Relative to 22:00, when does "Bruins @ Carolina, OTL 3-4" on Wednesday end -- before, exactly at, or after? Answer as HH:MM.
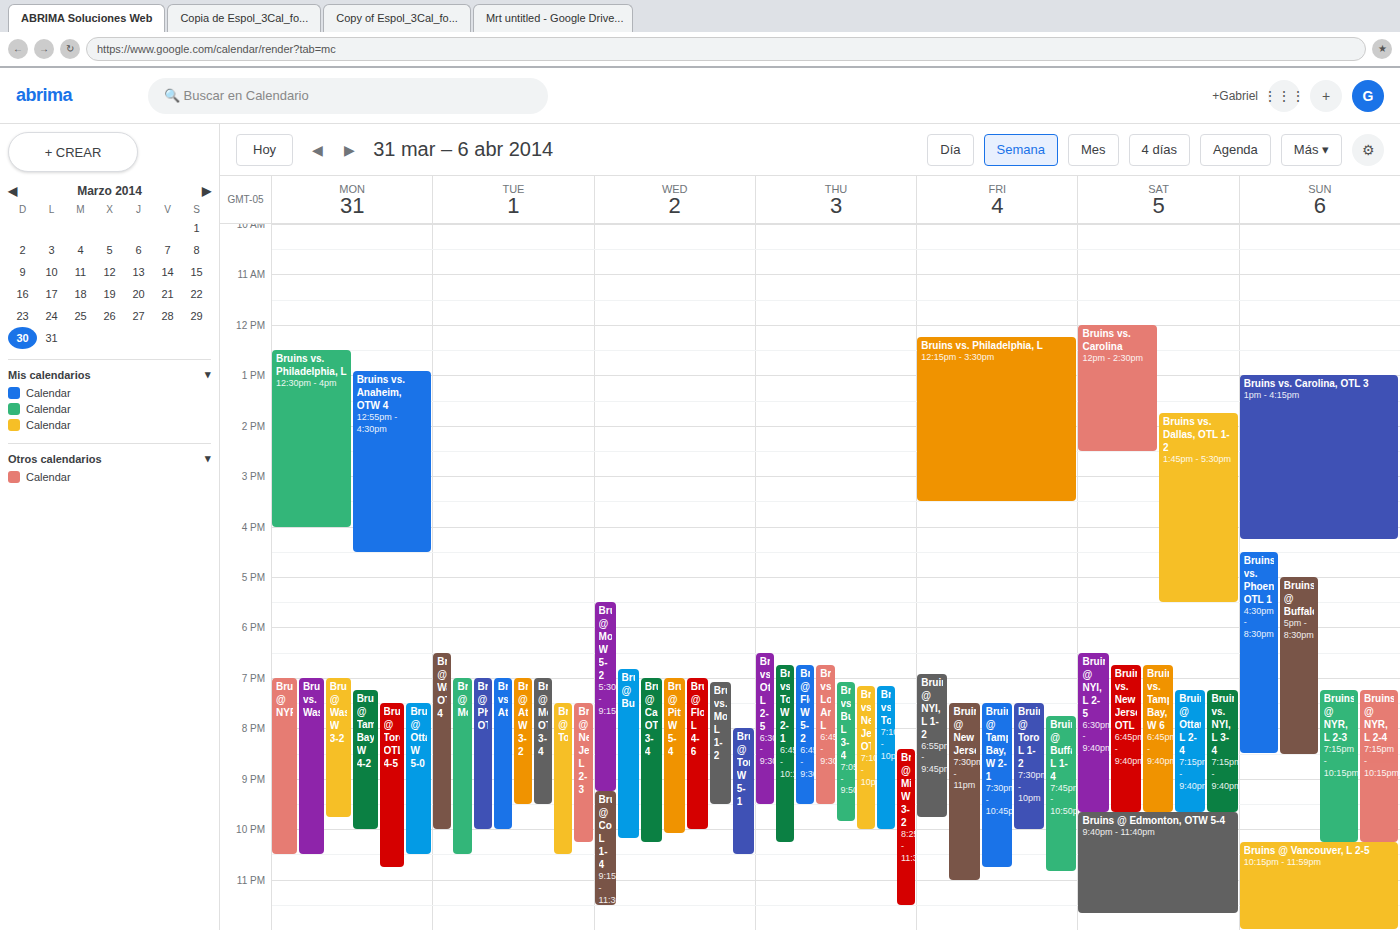
22:15 -- after 22:00, 15 minutes below the 22:00 line.